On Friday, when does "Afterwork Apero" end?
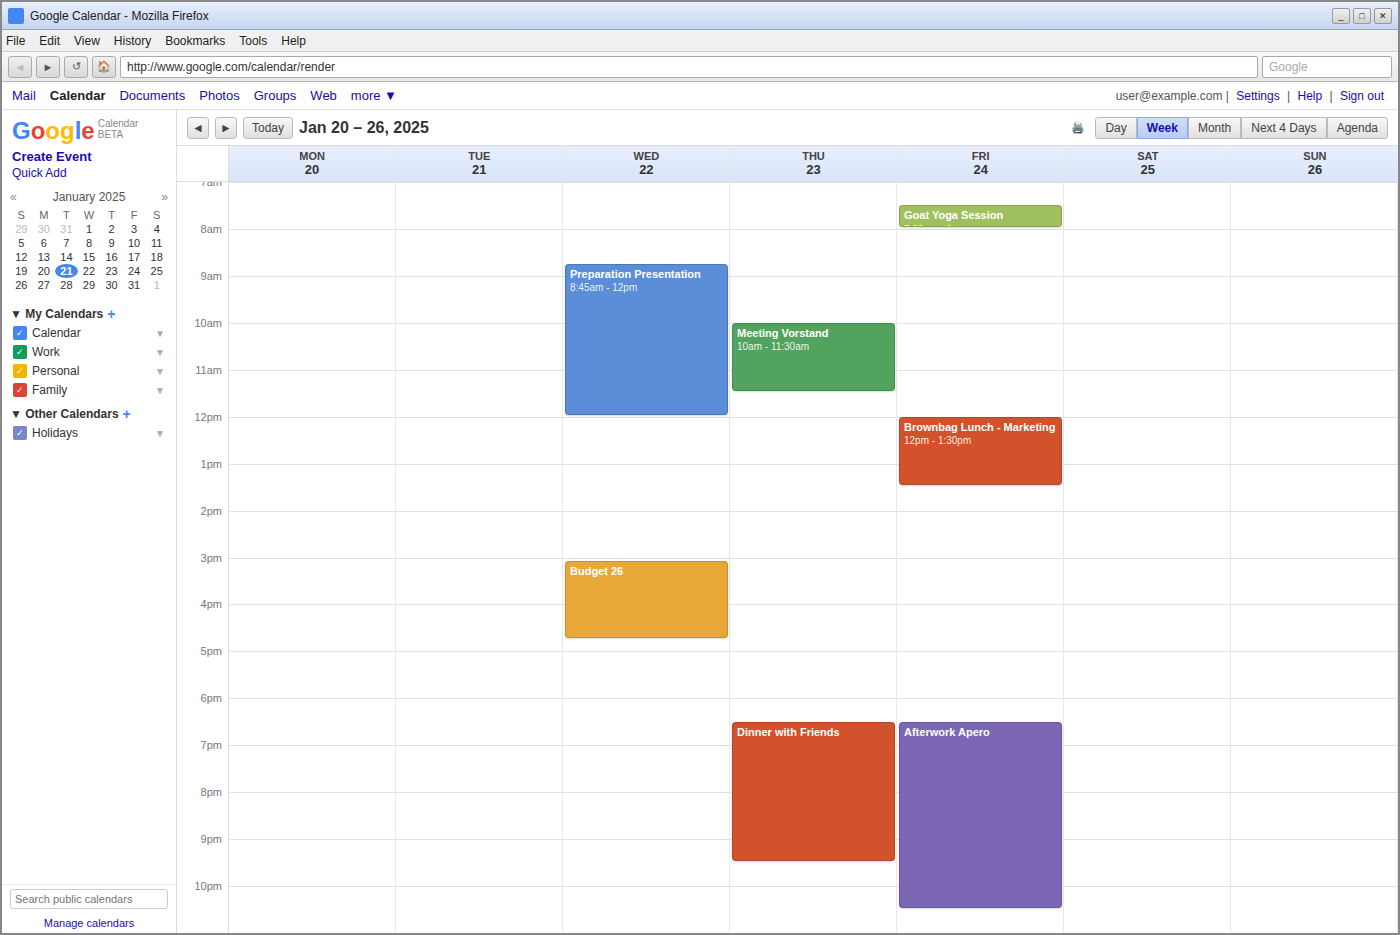
10:30 PM